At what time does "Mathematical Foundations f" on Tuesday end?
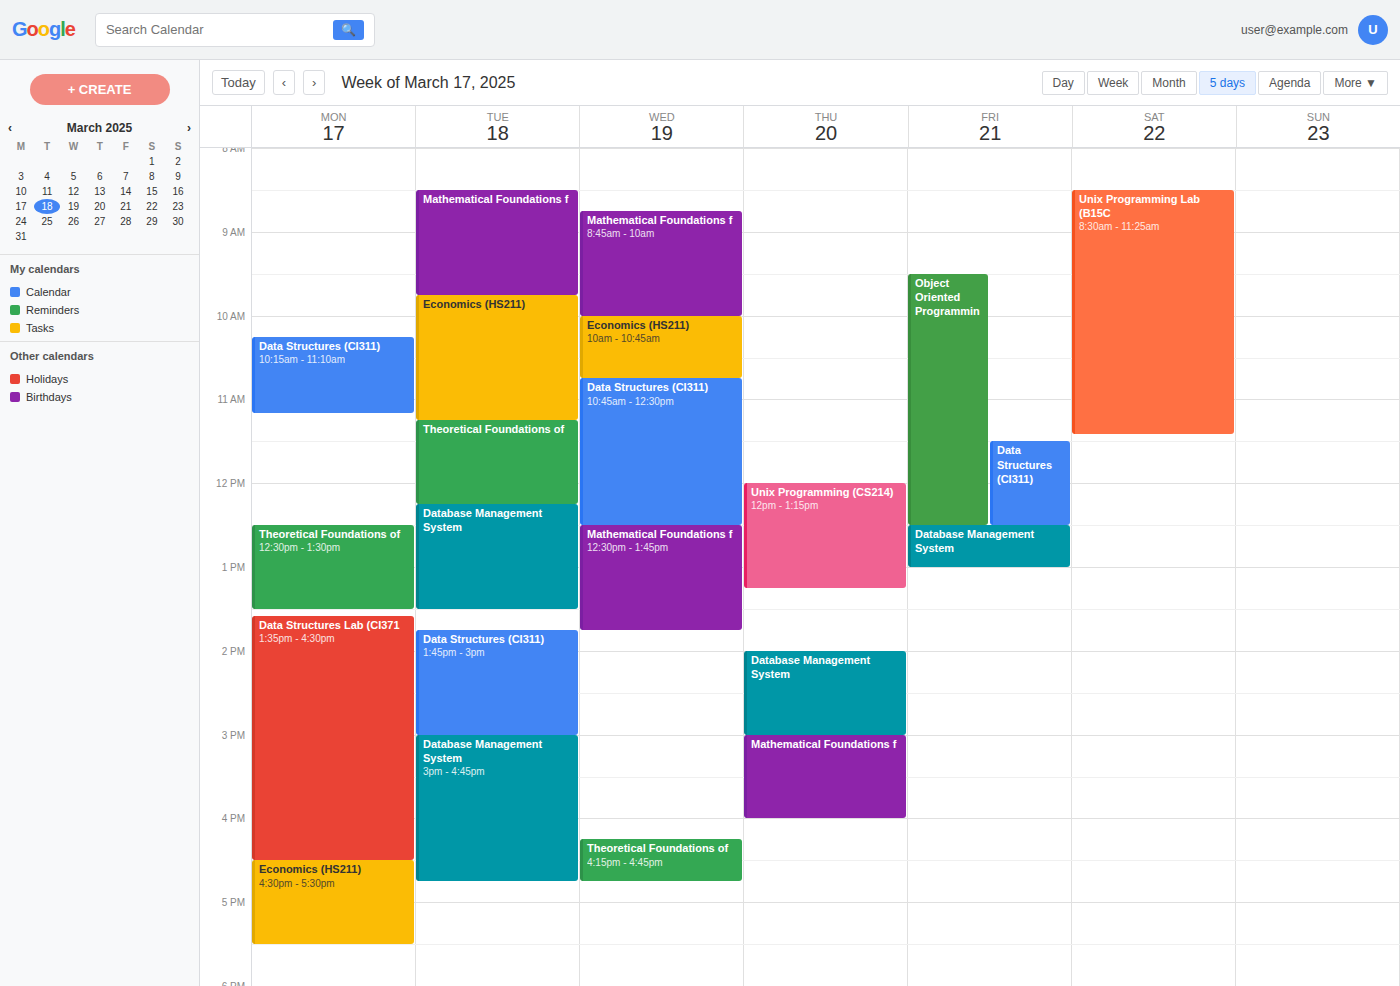
9:45 AM